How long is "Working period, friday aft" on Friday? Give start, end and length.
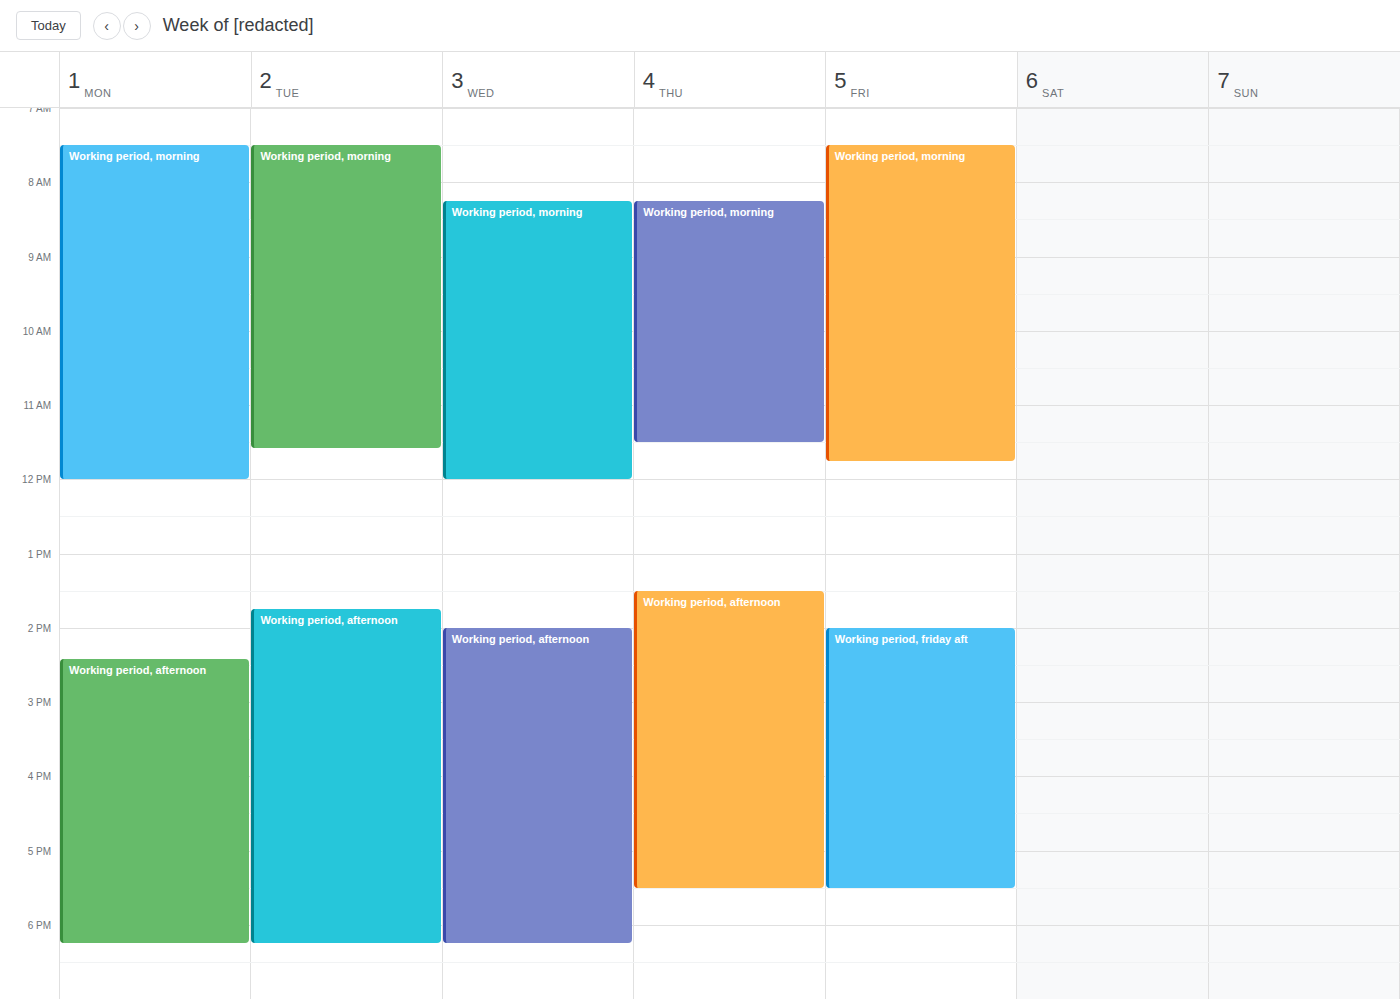
2:00 PM to 5:30 PM, 3 hours 30 minutes